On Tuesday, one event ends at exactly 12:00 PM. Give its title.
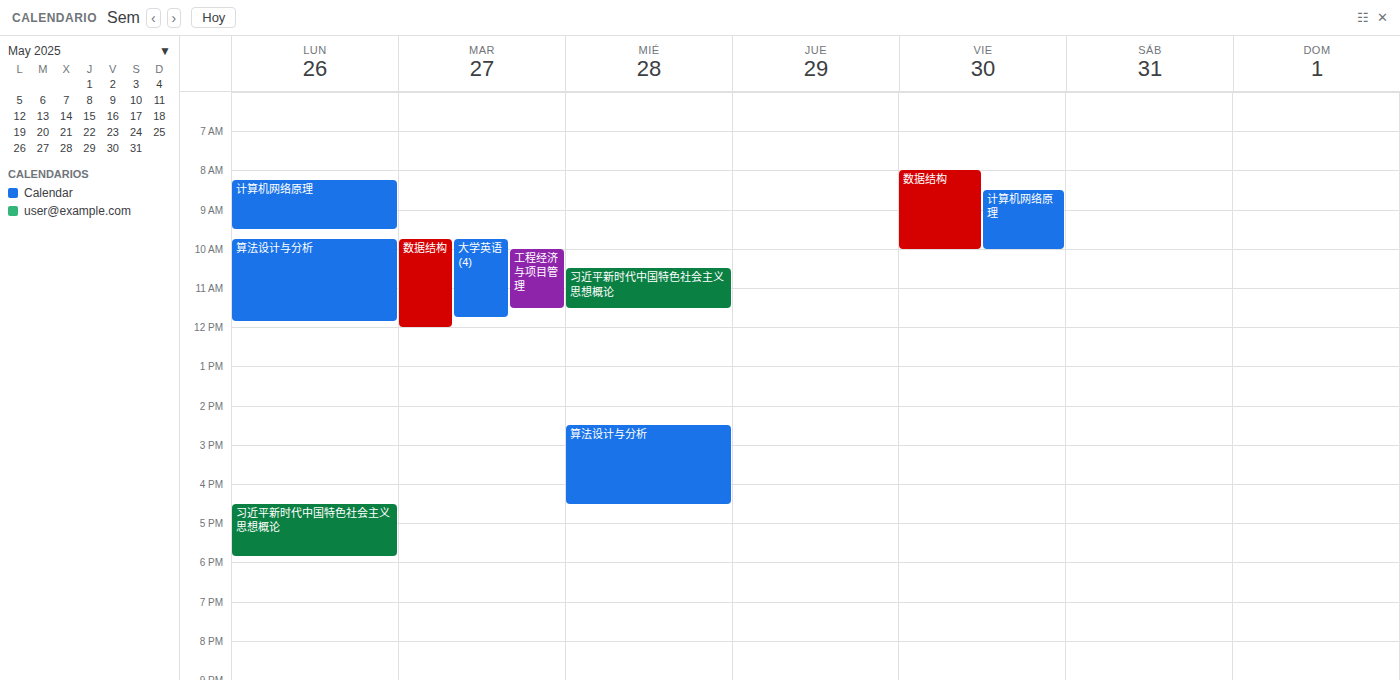
"数据结构"